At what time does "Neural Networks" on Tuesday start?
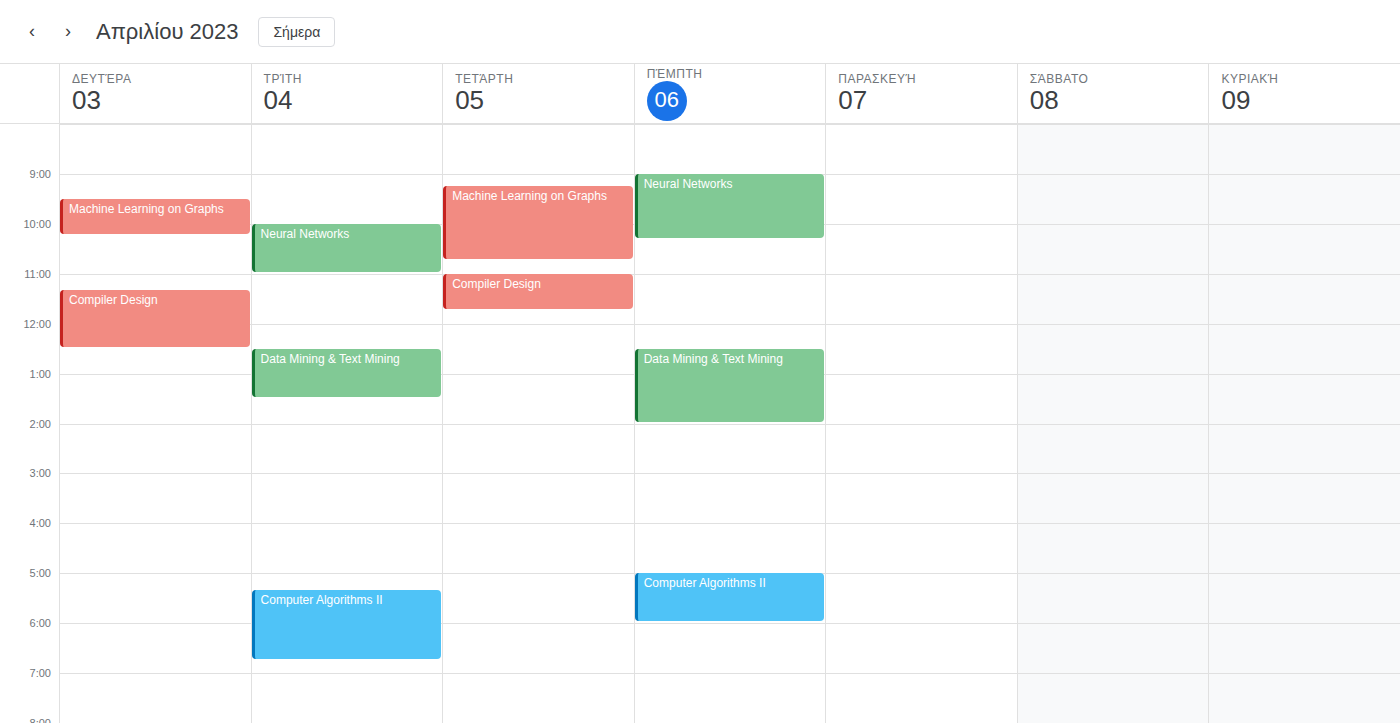
10:00 AM